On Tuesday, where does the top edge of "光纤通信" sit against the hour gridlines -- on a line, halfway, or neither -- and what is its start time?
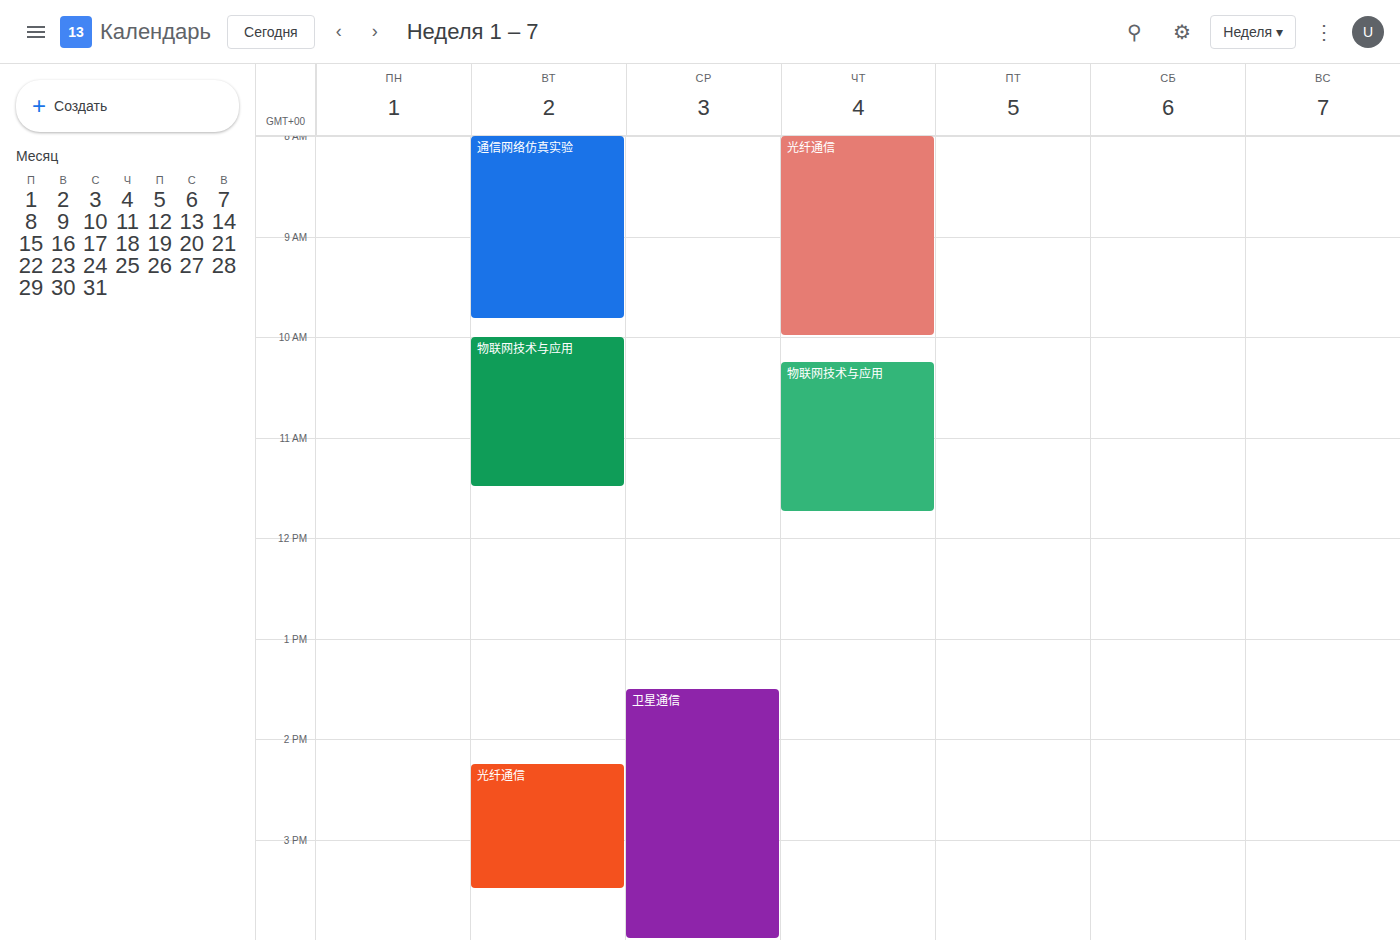
2:15 PM -- neither: a quarter of the way from the 2 PM line to the 3 PM line.